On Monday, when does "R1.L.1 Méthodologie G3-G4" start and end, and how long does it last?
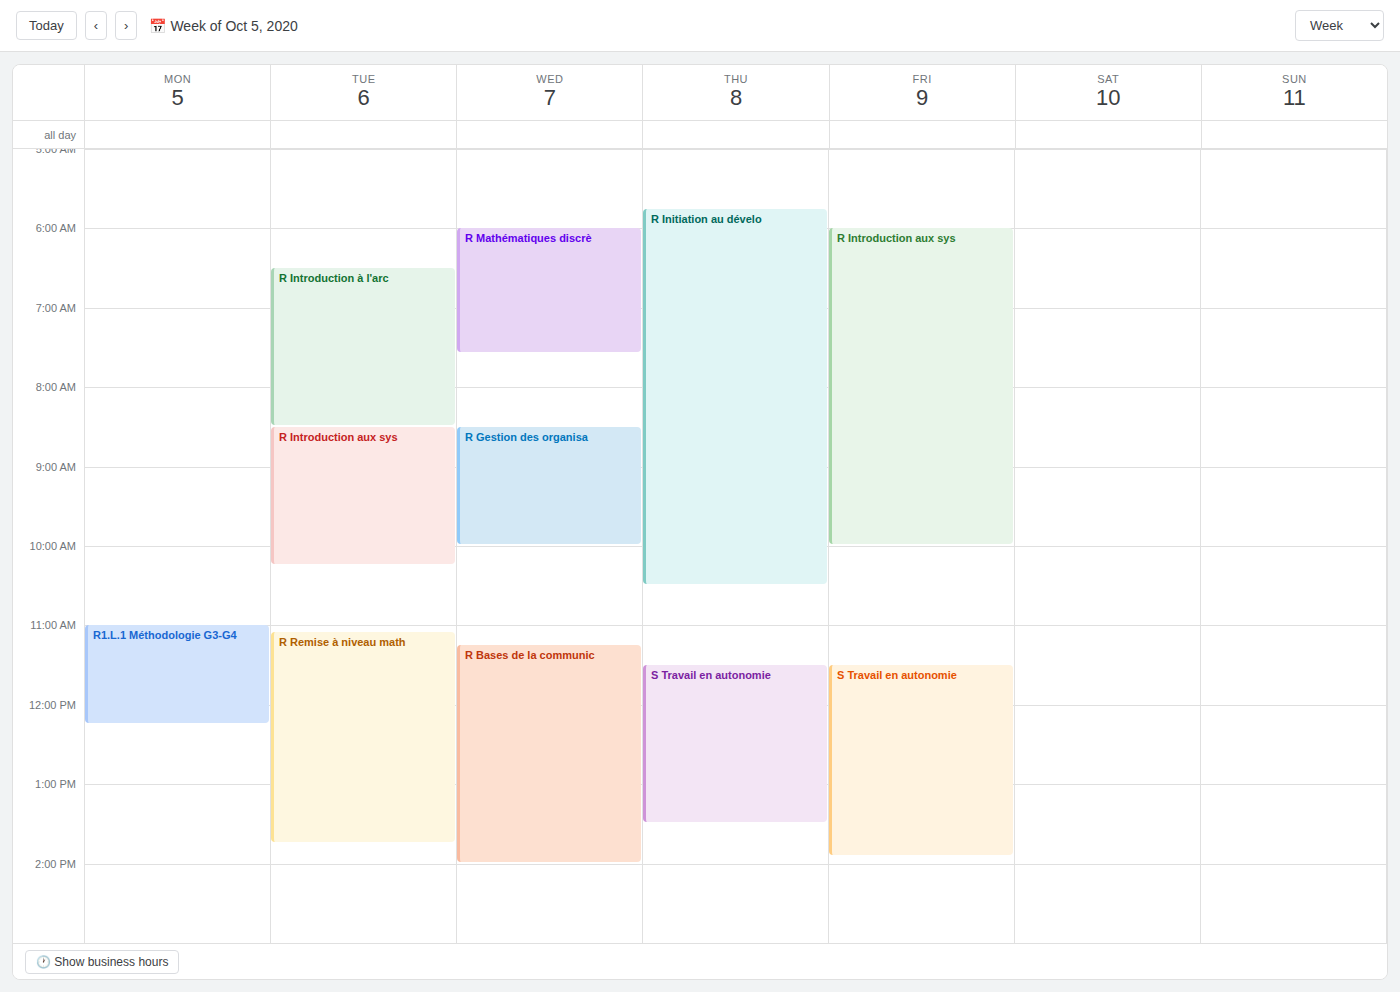
11:00 AM to 12:15 PM, 1 hour 15 minutes